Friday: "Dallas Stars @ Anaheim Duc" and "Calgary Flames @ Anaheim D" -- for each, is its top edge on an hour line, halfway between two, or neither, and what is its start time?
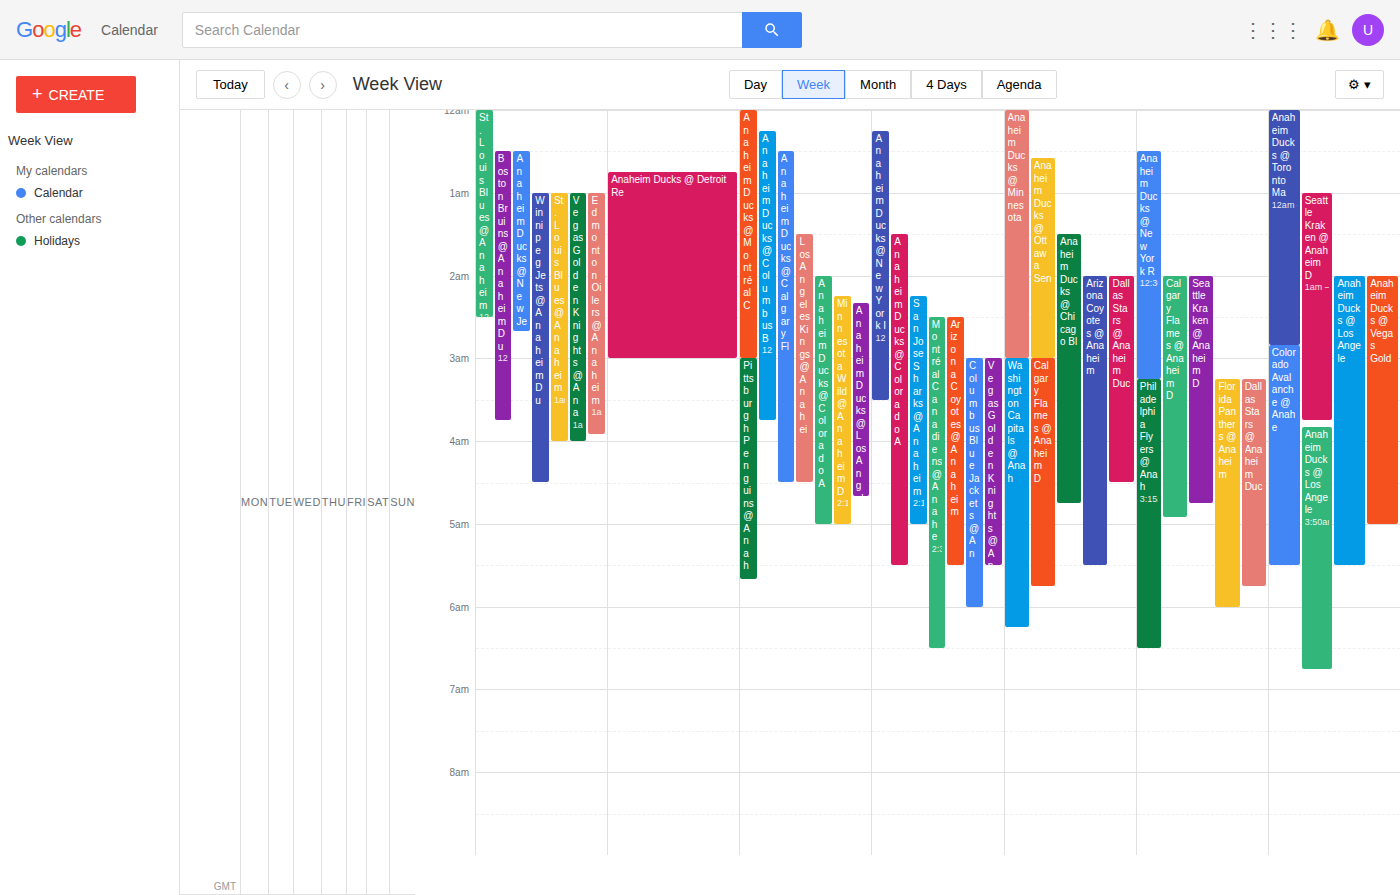
"Dallas Stars @ Anaheim Duc": 02:00, exactly on the 02:00 line. "Calgary Flames @ Anaheim D": 03:00, exactly on the 03:00 line.